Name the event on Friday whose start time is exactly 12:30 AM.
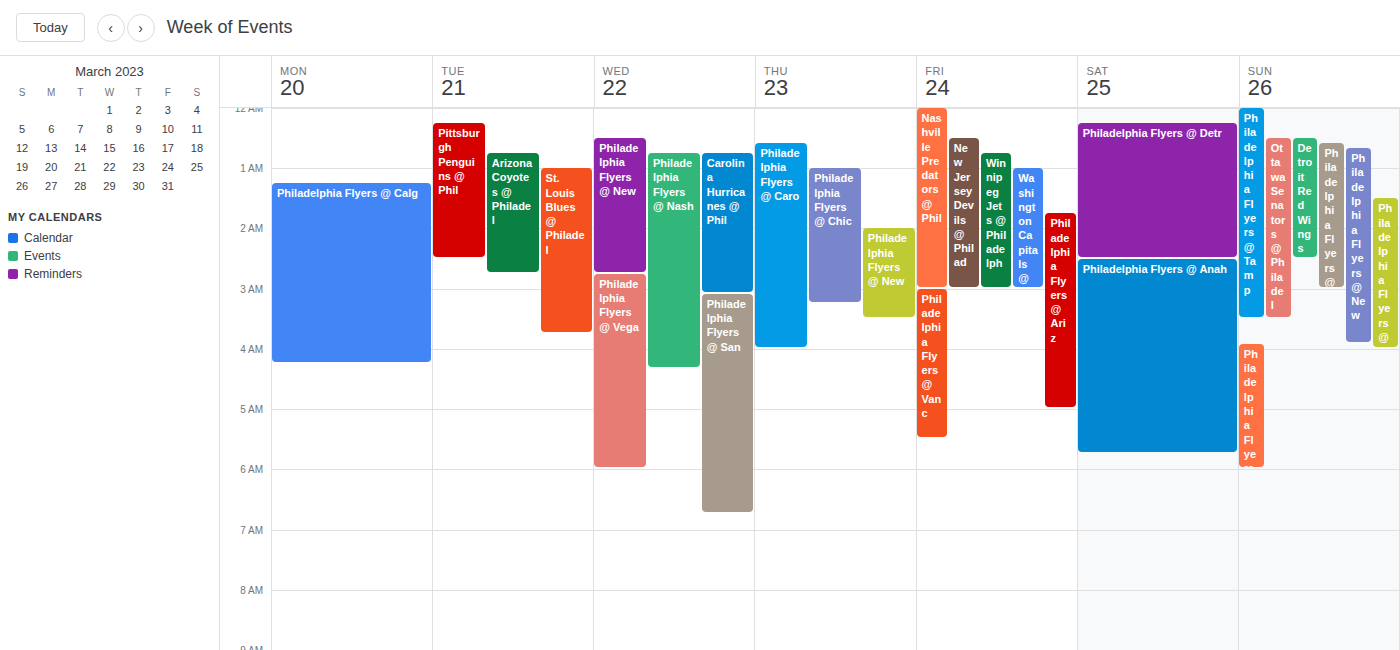
"New Jersey Devils @ Philad"